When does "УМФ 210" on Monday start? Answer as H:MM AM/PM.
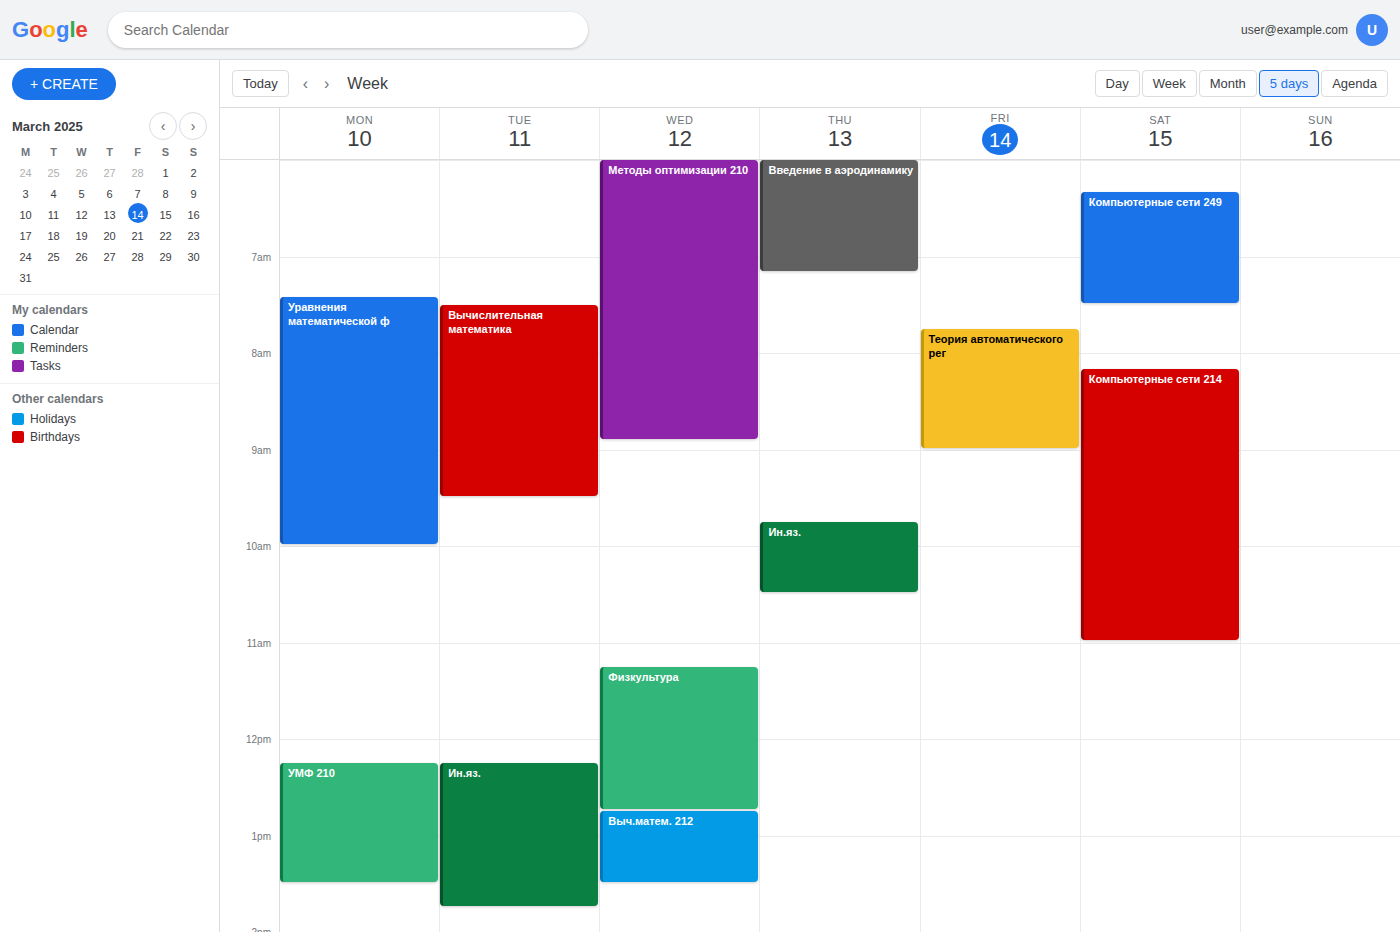
12:15 PM